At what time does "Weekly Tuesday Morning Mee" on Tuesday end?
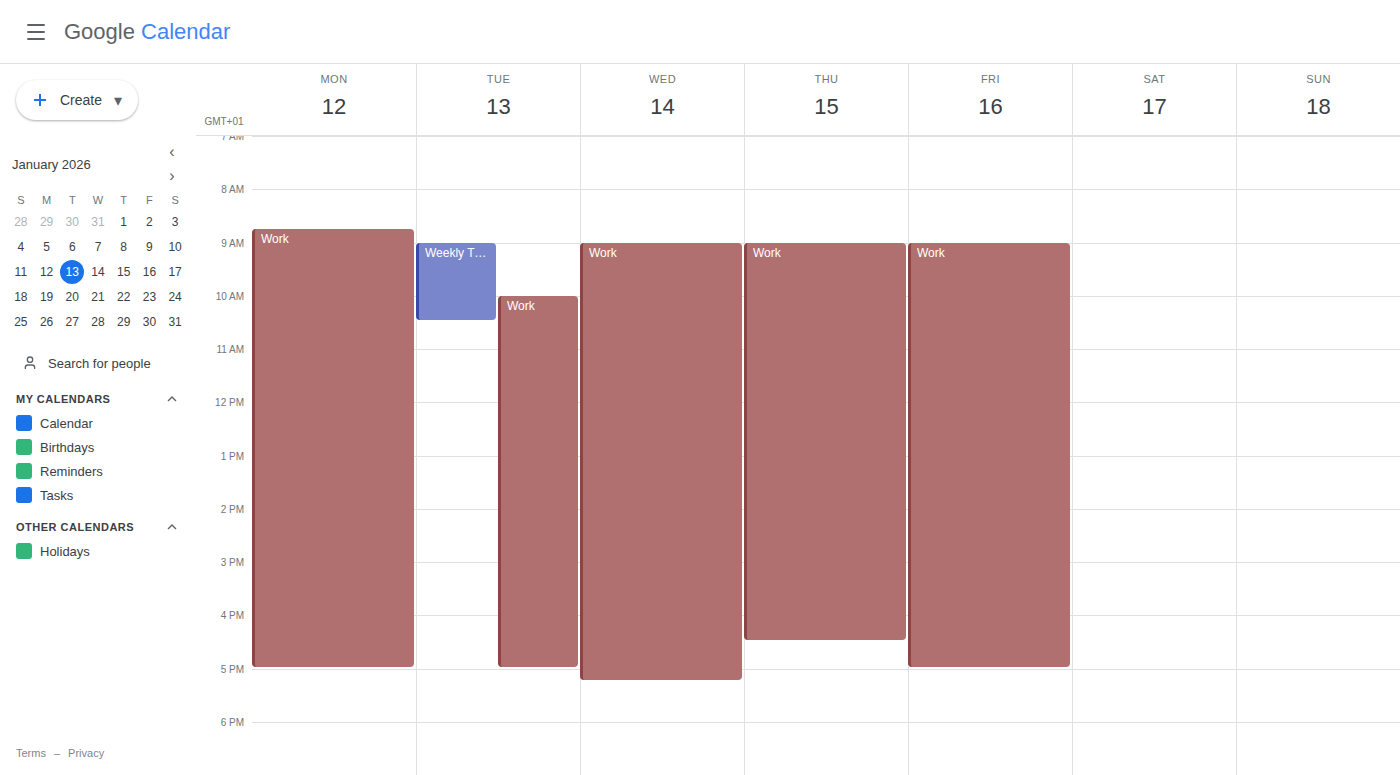
10:30 AM